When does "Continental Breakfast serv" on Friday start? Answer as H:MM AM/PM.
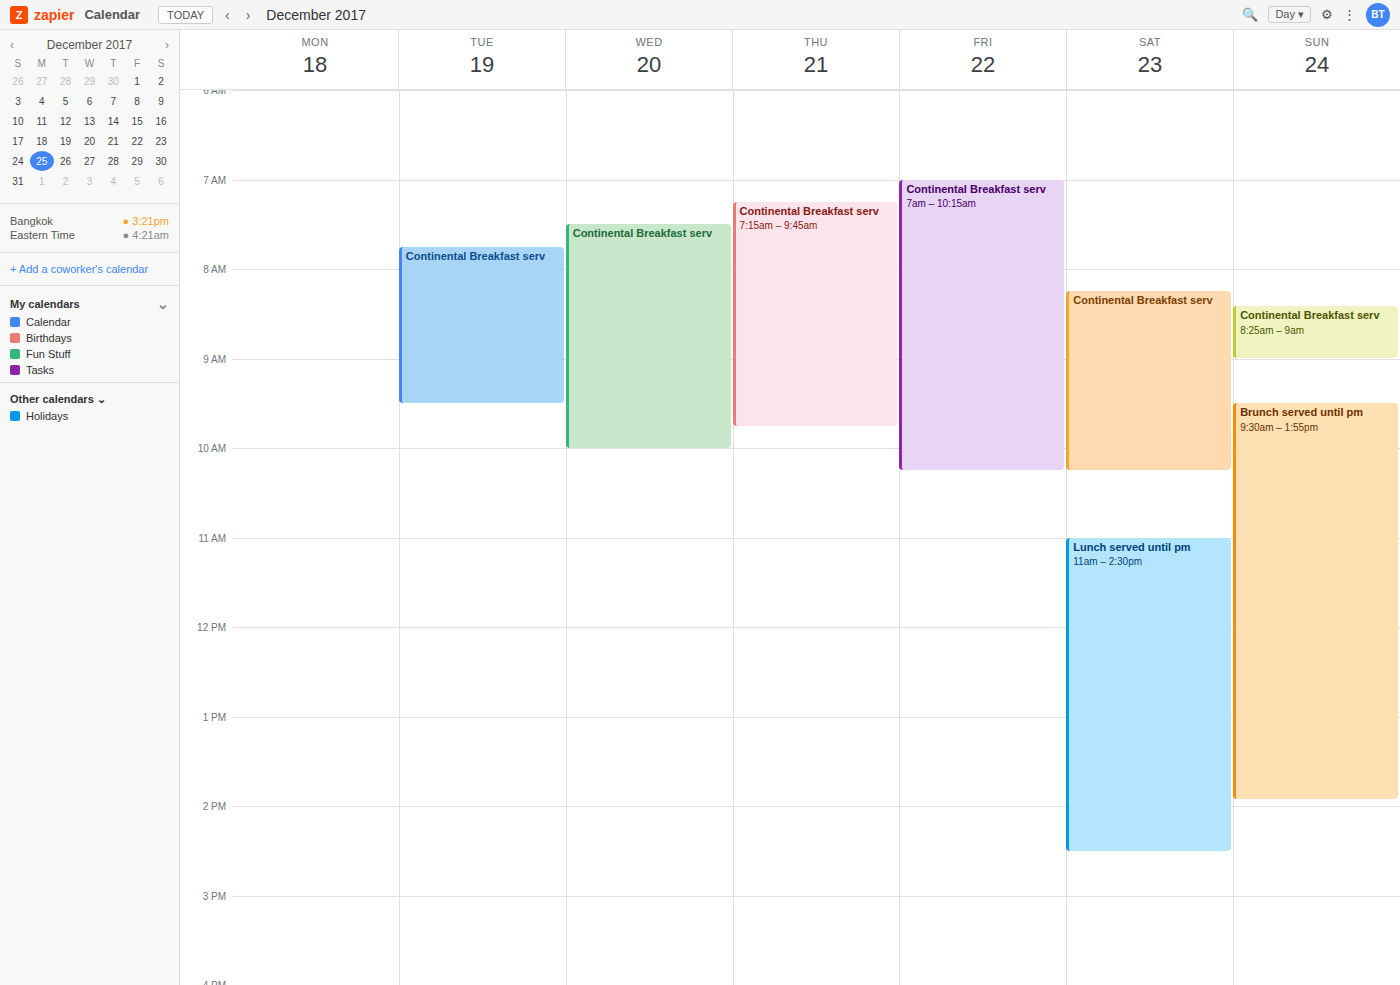
7:00 AM